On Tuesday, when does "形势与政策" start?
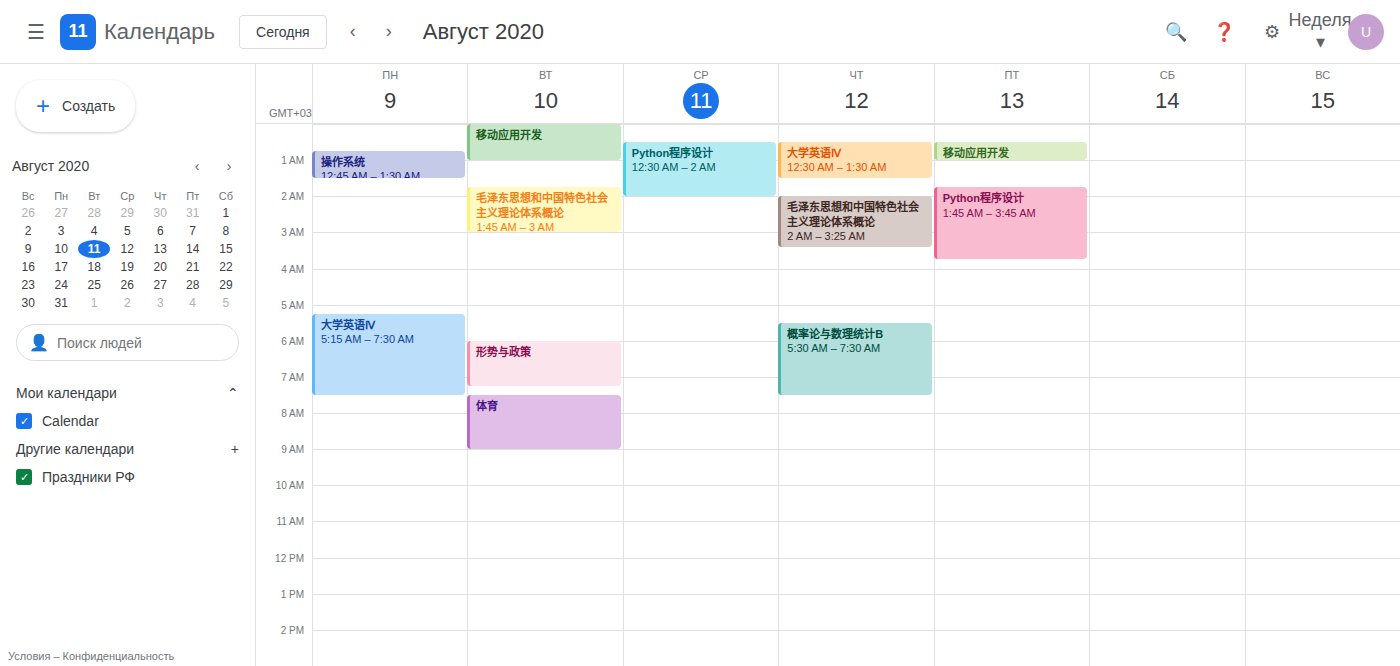
6:00 AM